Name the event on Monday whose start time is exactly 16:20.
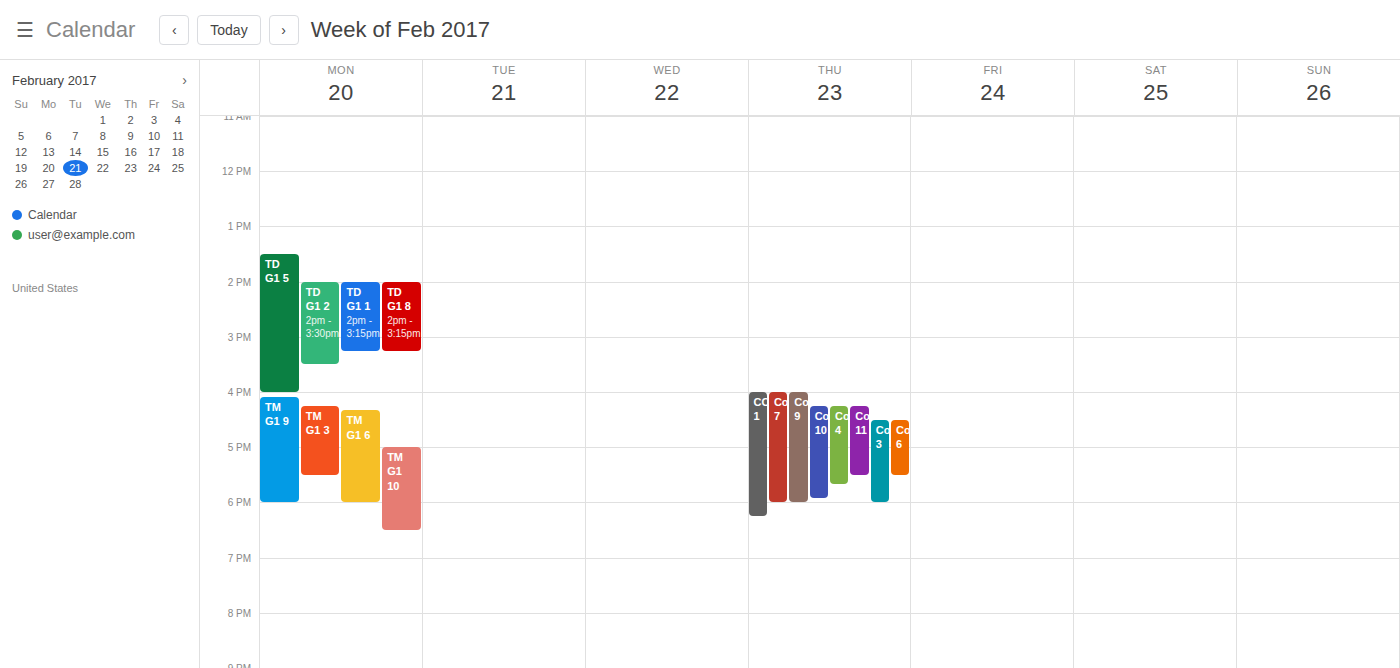
"TM G1 6"